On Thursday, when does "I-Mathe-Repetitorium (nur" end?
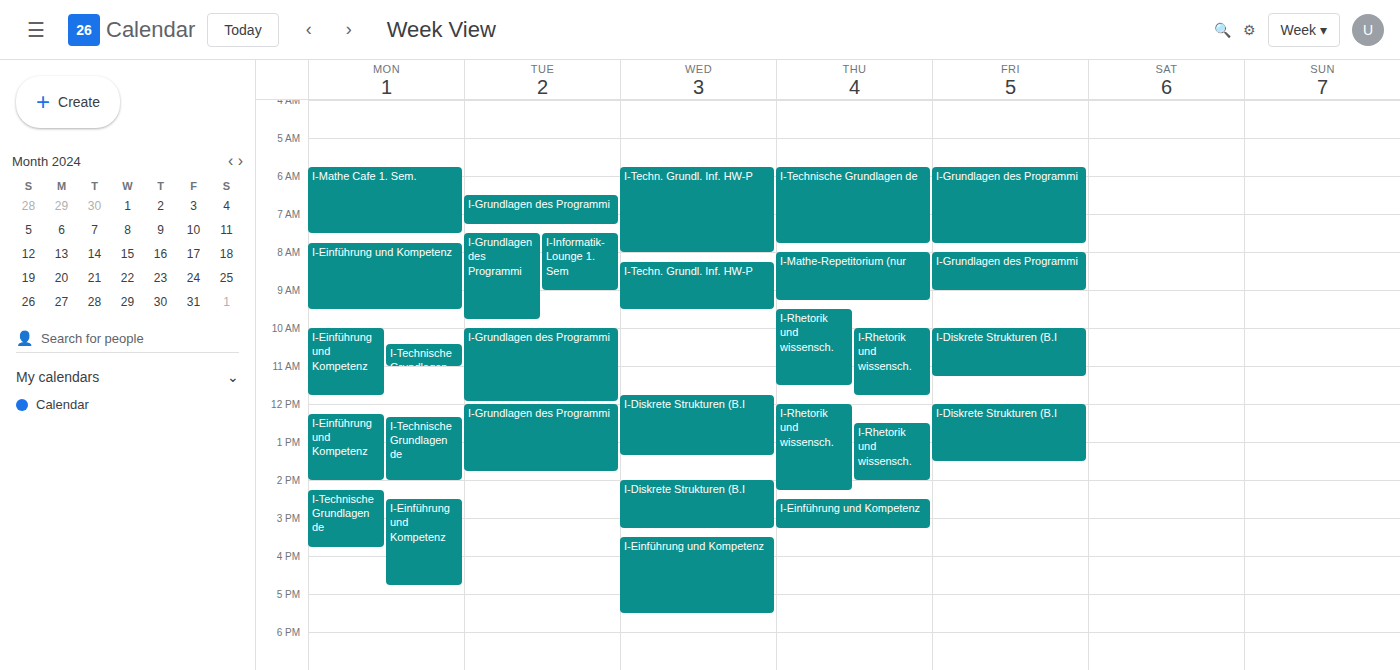
9:15 AM